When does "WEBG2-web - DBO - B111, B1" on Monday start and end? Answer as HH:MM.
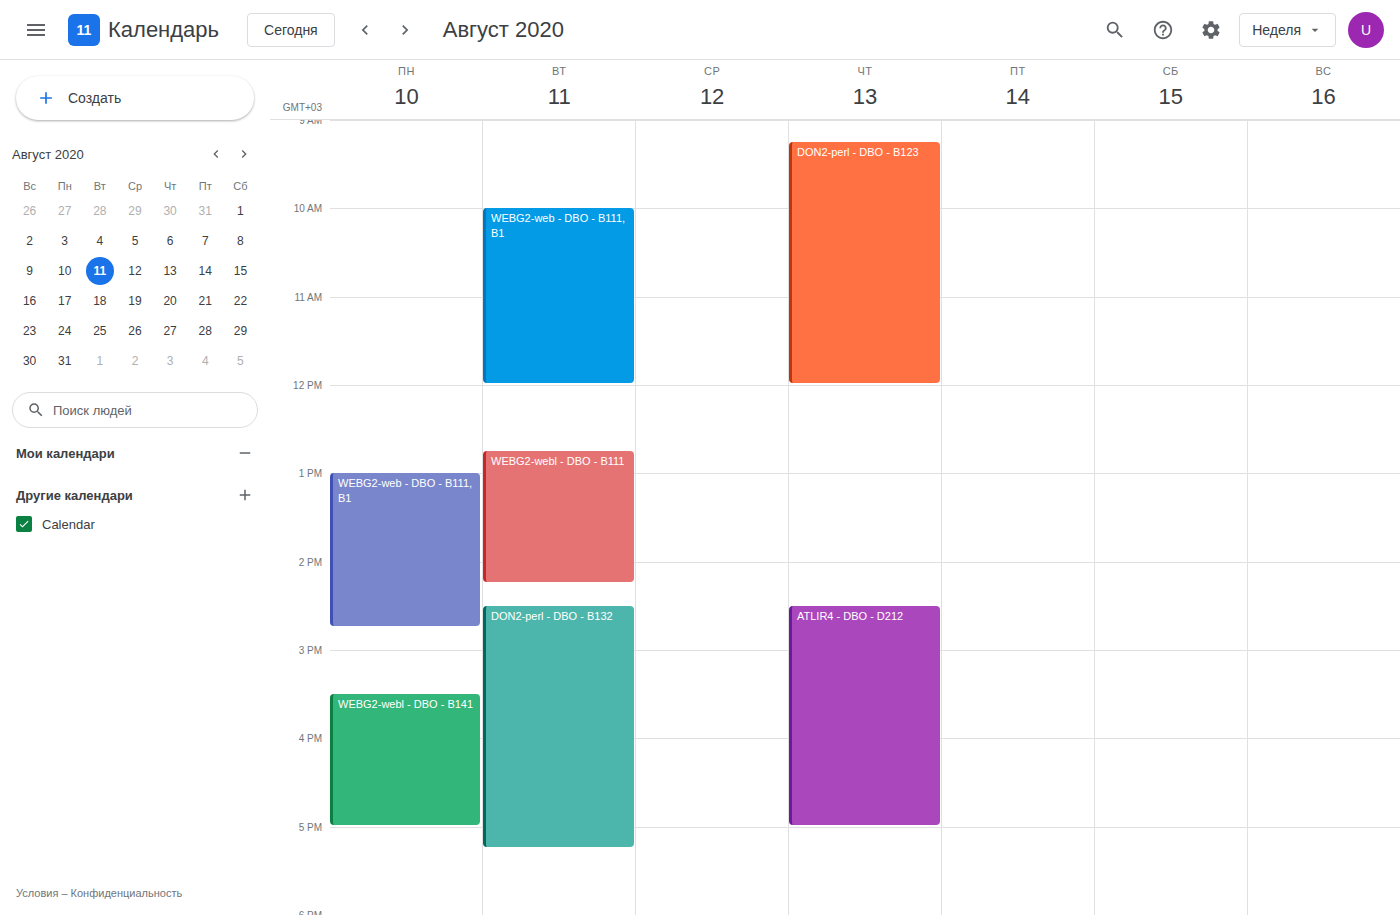
13:00 to 14:45